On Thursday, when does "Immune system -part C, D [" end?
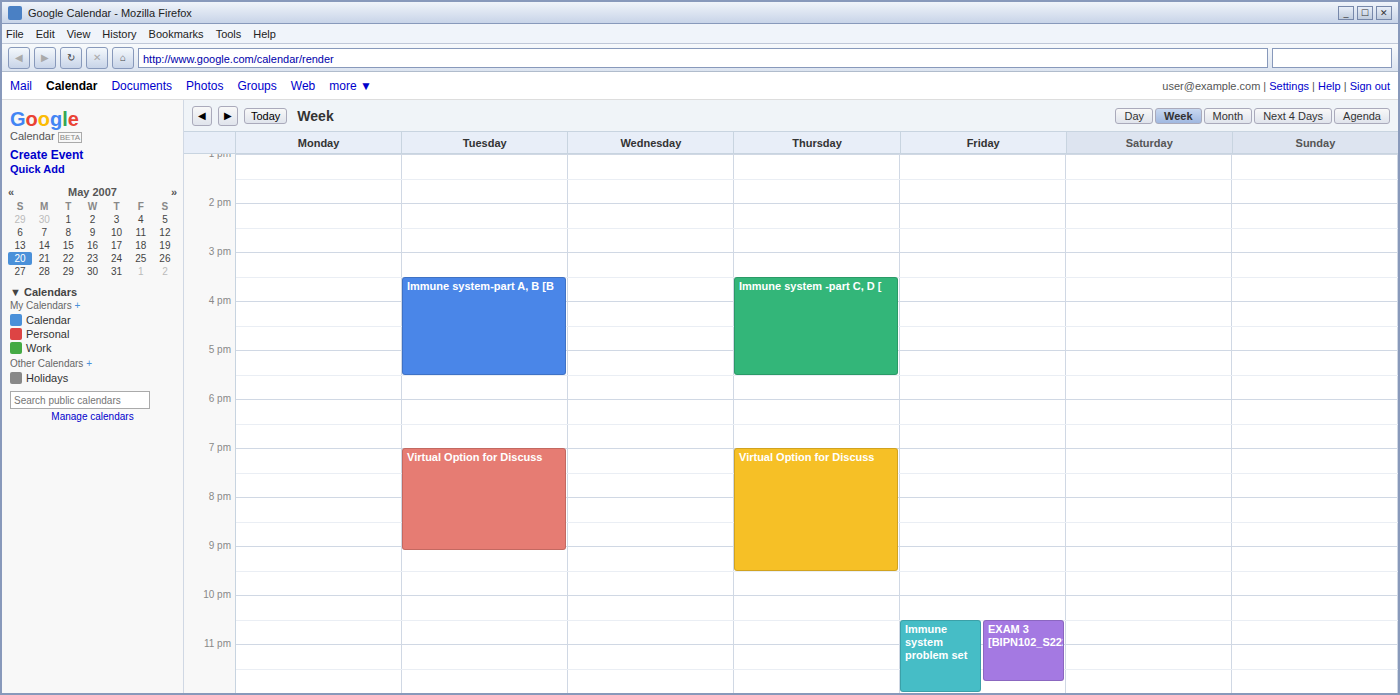
5:30 PM